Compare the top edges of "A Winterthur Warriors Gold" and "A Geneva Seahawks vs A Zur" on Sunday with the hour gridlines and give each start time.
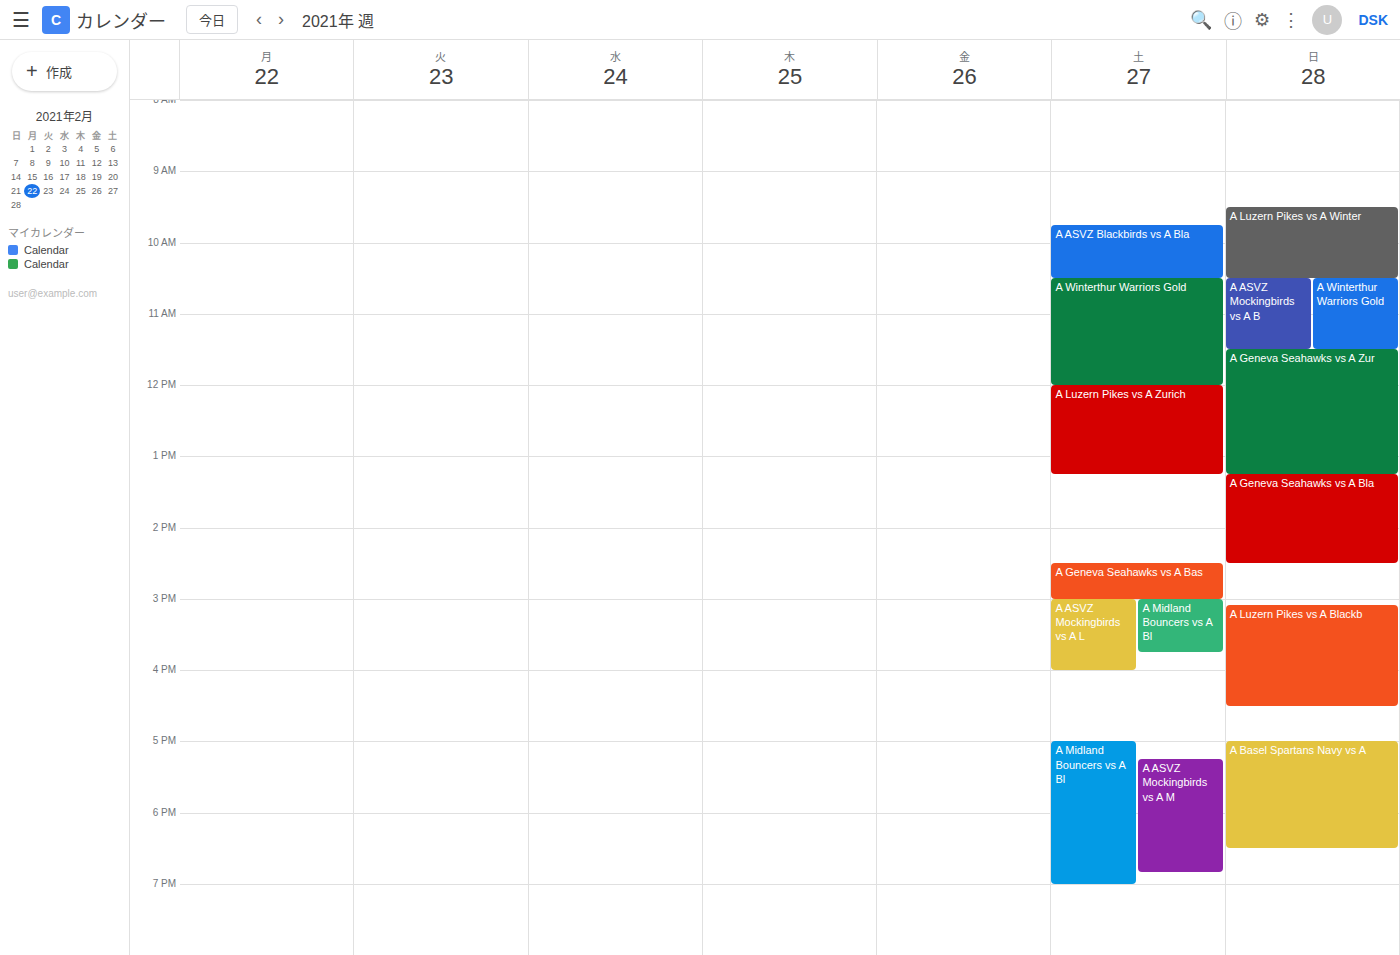
"A Winterthur Warriors Gold": 10:30 AM, halfway between the 10 AM and 11 AM lines. "A Geneva Seahawks vs A Zur": 11:30 AM, halfway between the 11 AM and 12 PM lines.